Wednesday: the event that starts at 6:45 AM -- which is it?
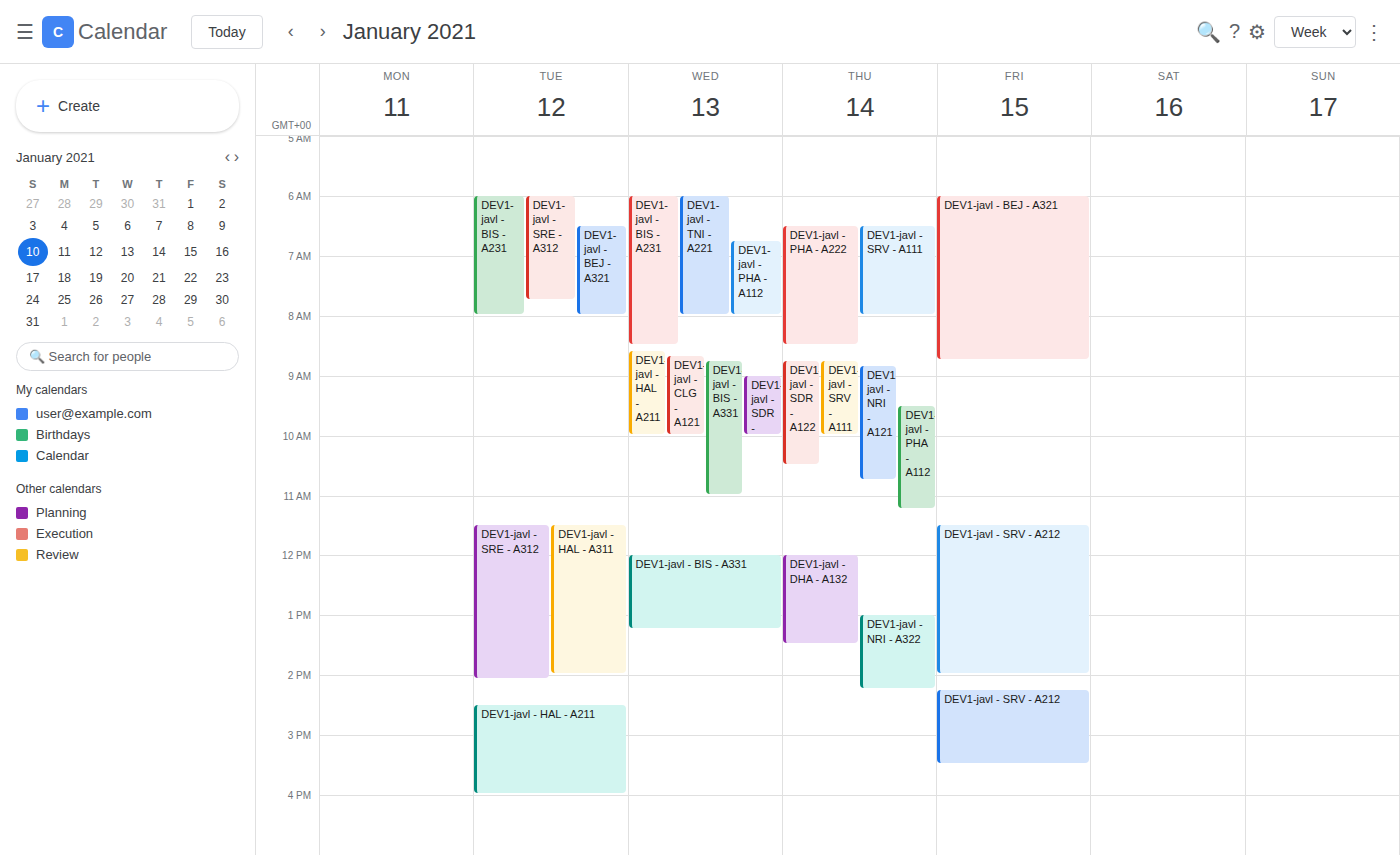
"DEV1-javl - PHA - A112"